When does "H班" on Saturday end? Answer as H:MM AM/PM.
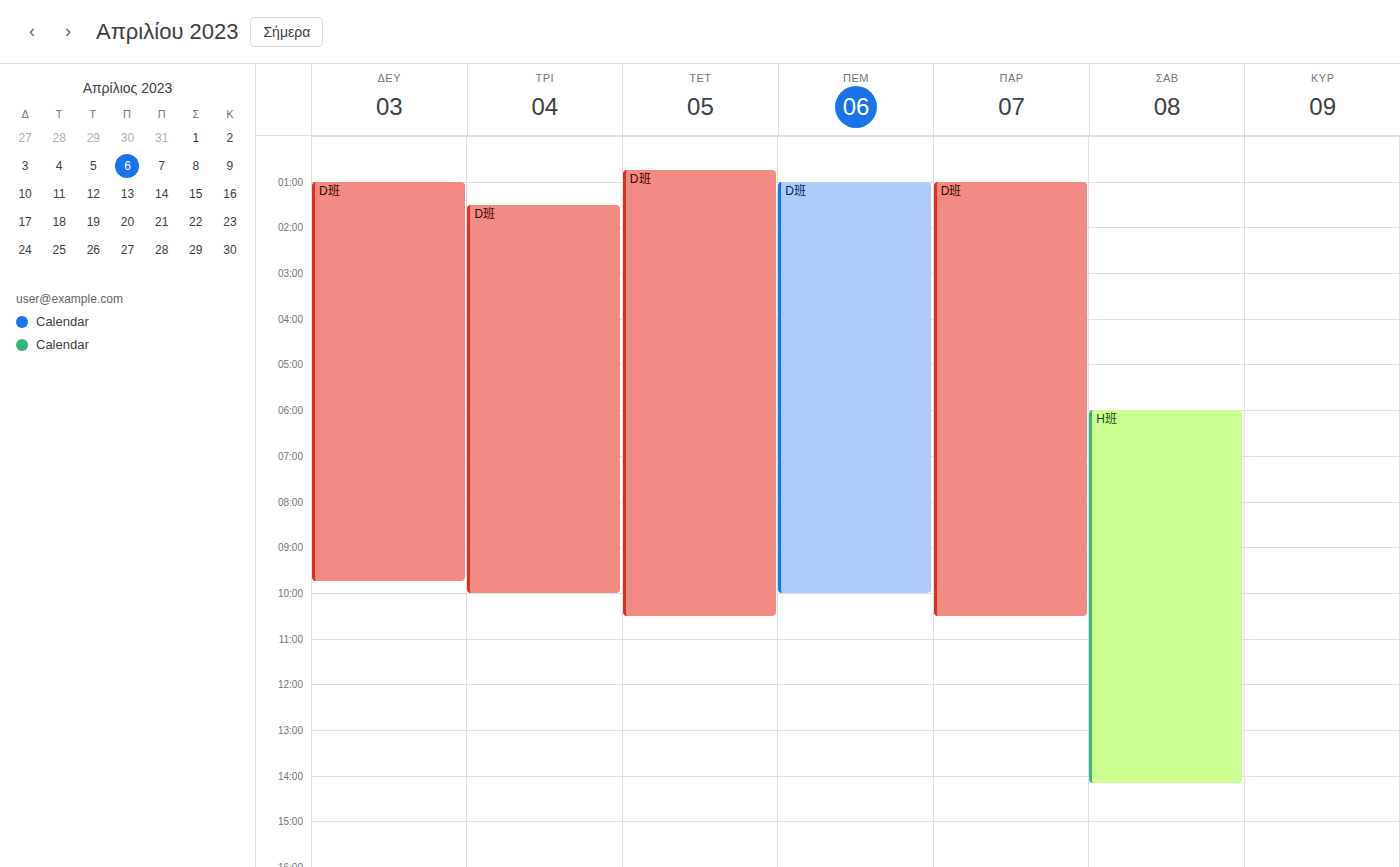
2:10 PM